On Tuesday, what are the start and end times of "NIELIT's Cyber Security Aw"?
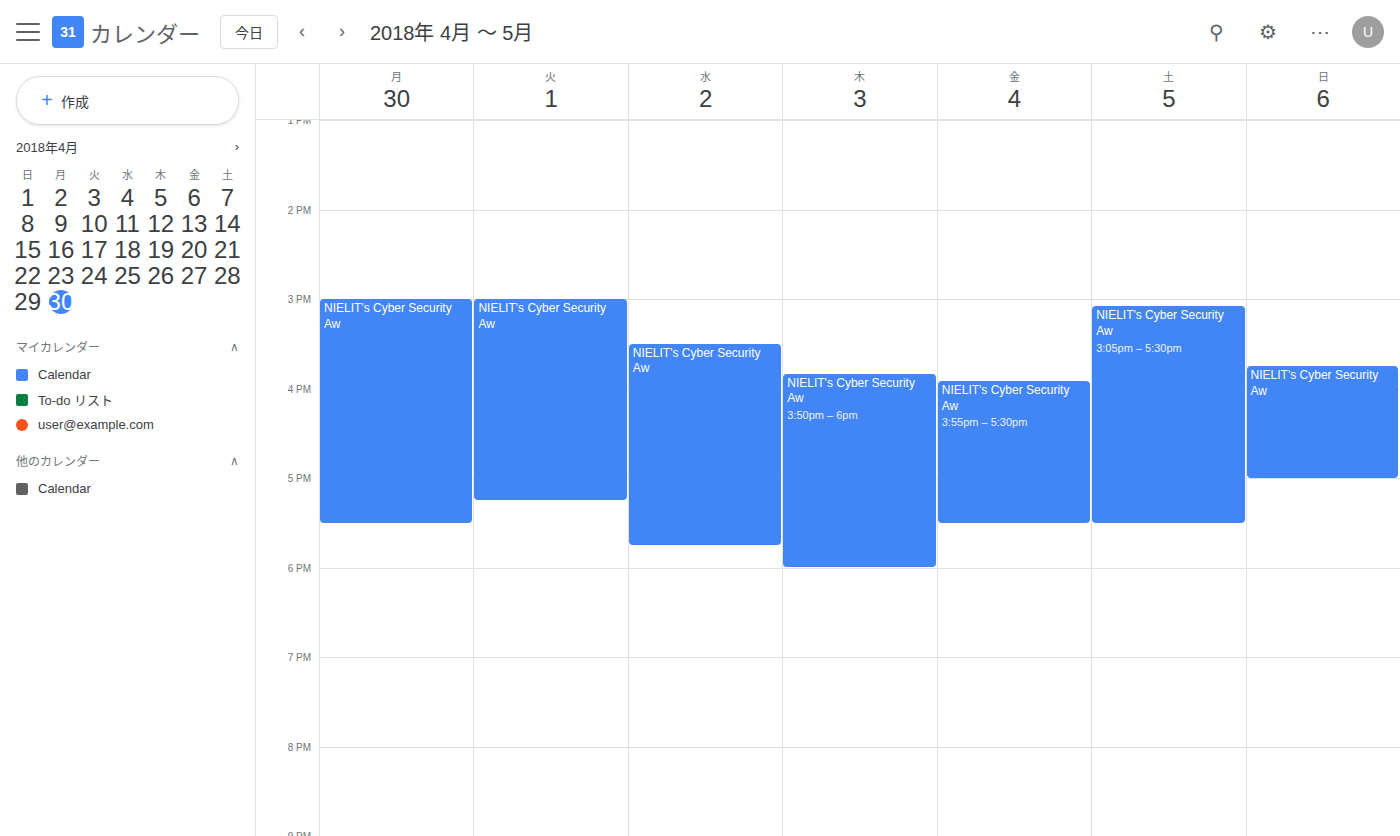
3:00 PM to 5:15 PM